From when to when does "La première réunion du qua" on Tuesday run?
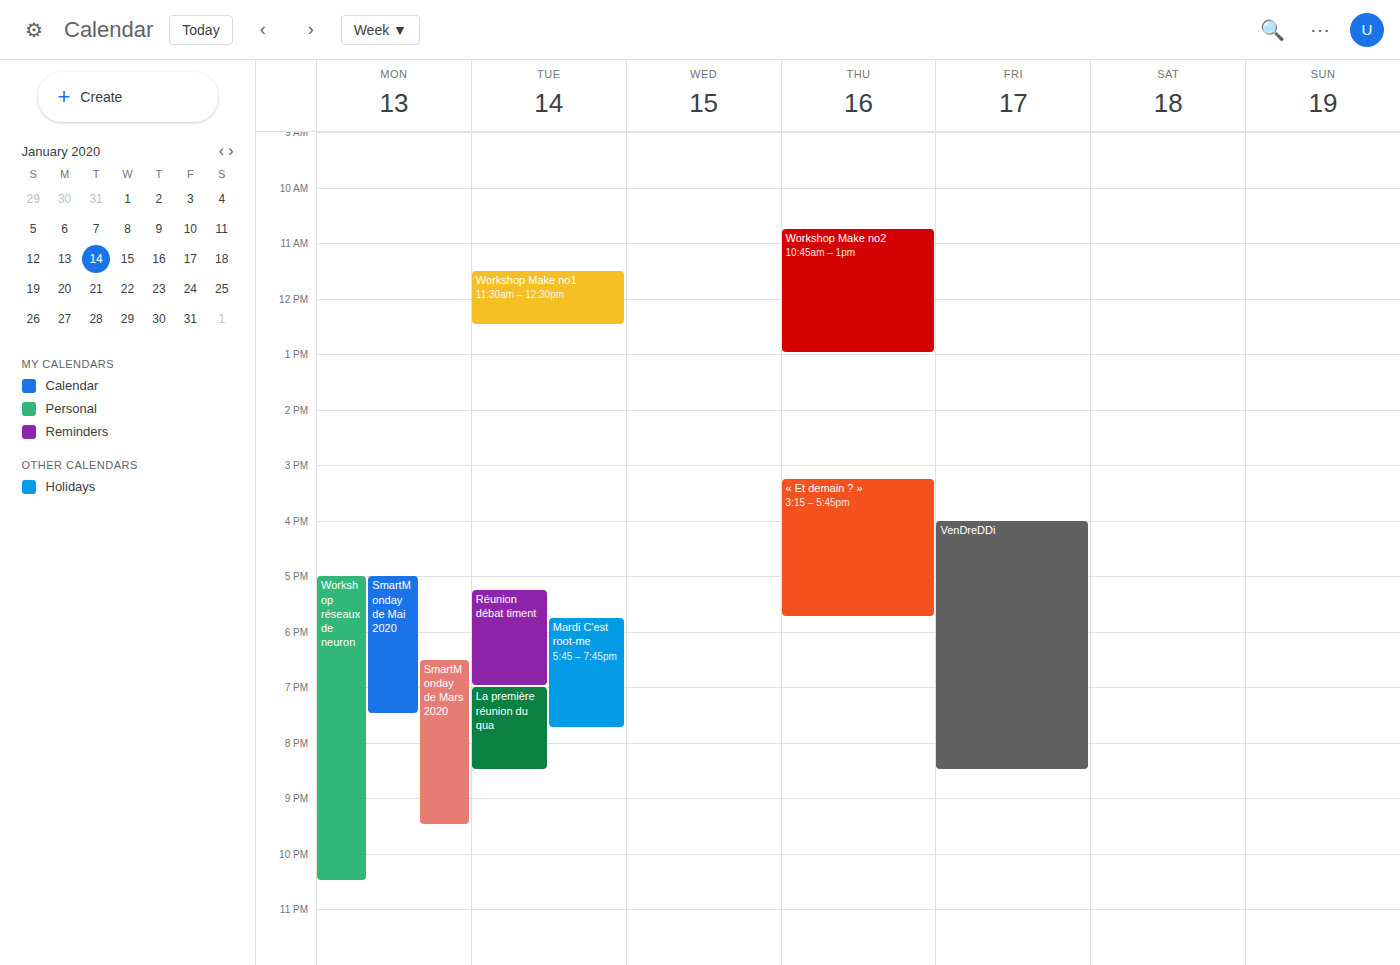
7:00 PM to 8:30 PM